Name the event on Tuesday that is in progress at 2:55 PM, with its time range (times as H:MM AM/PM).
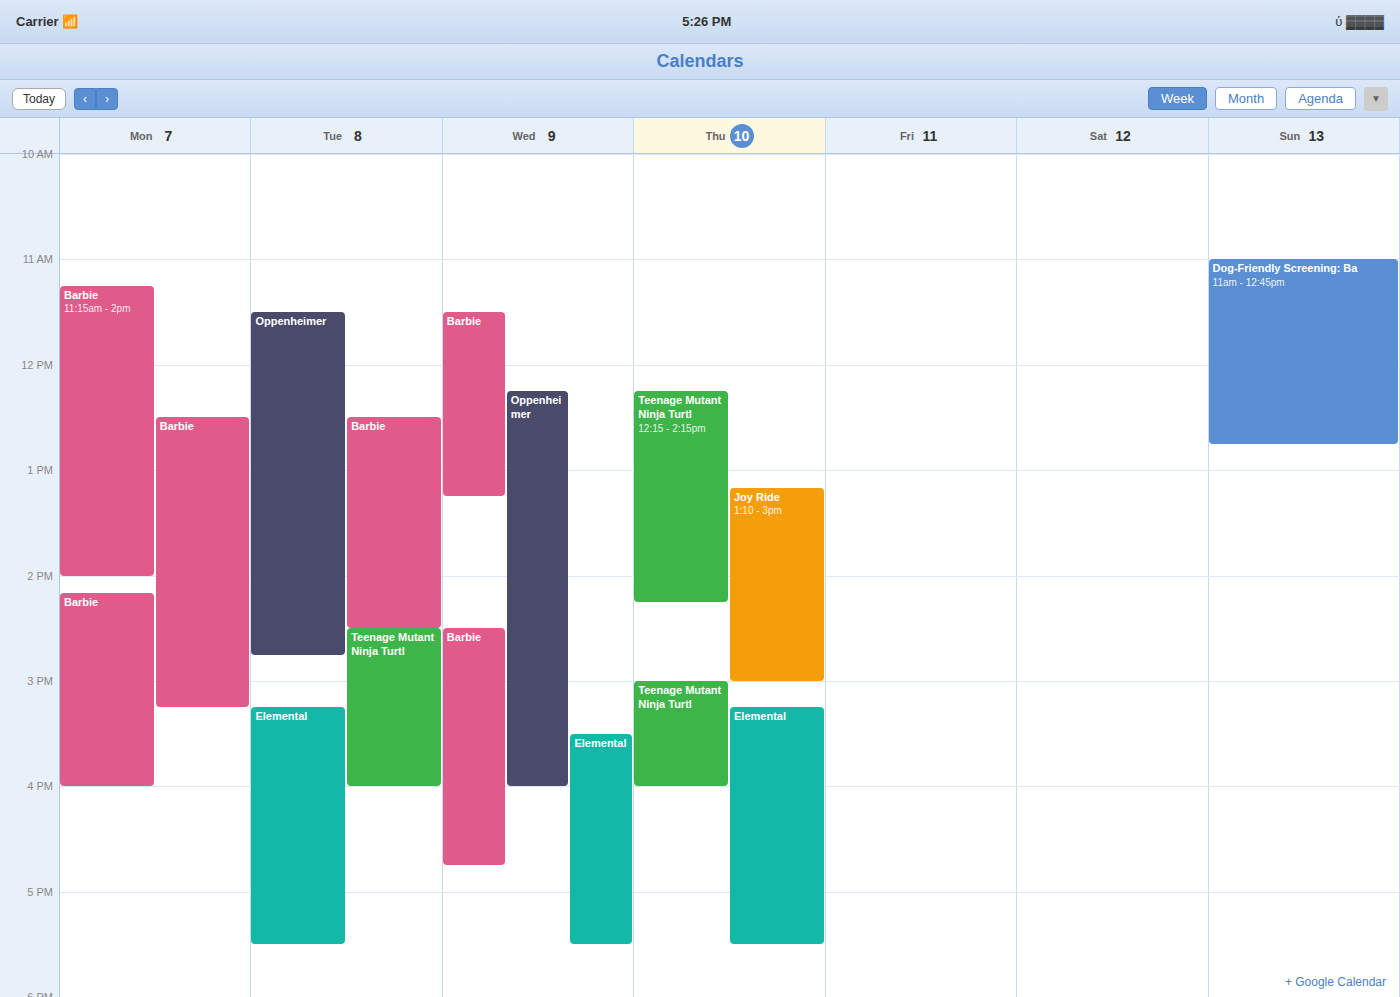
"Teenage Mutant Ninja Turtl", 2:30 PM to 4:00 PM